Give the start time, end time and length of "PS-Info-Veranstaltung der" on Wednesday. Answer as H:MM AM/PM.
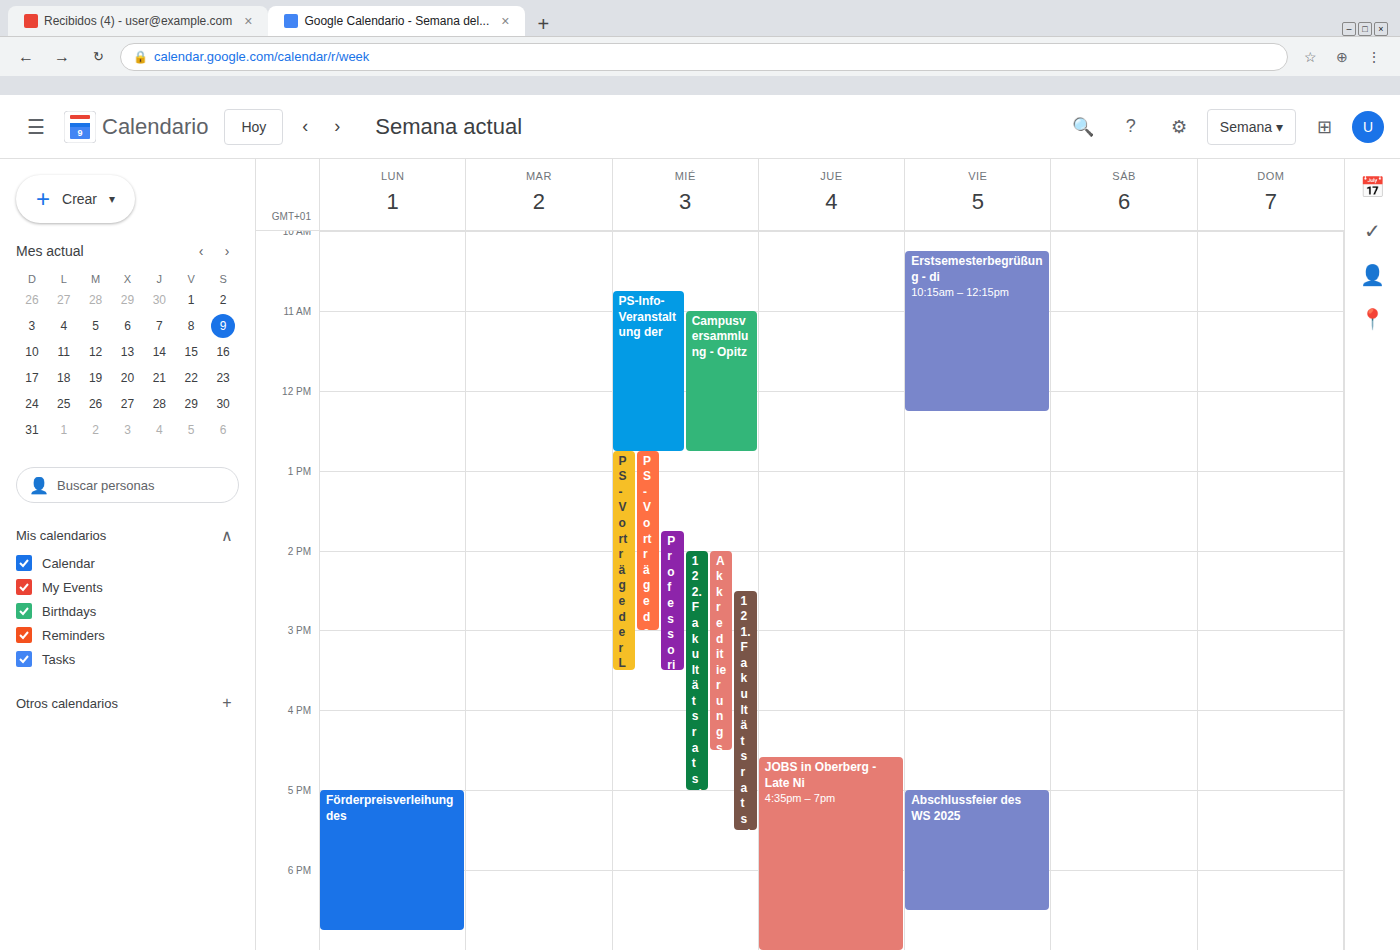
10:45 AM to 12:45 PM, 2 hours